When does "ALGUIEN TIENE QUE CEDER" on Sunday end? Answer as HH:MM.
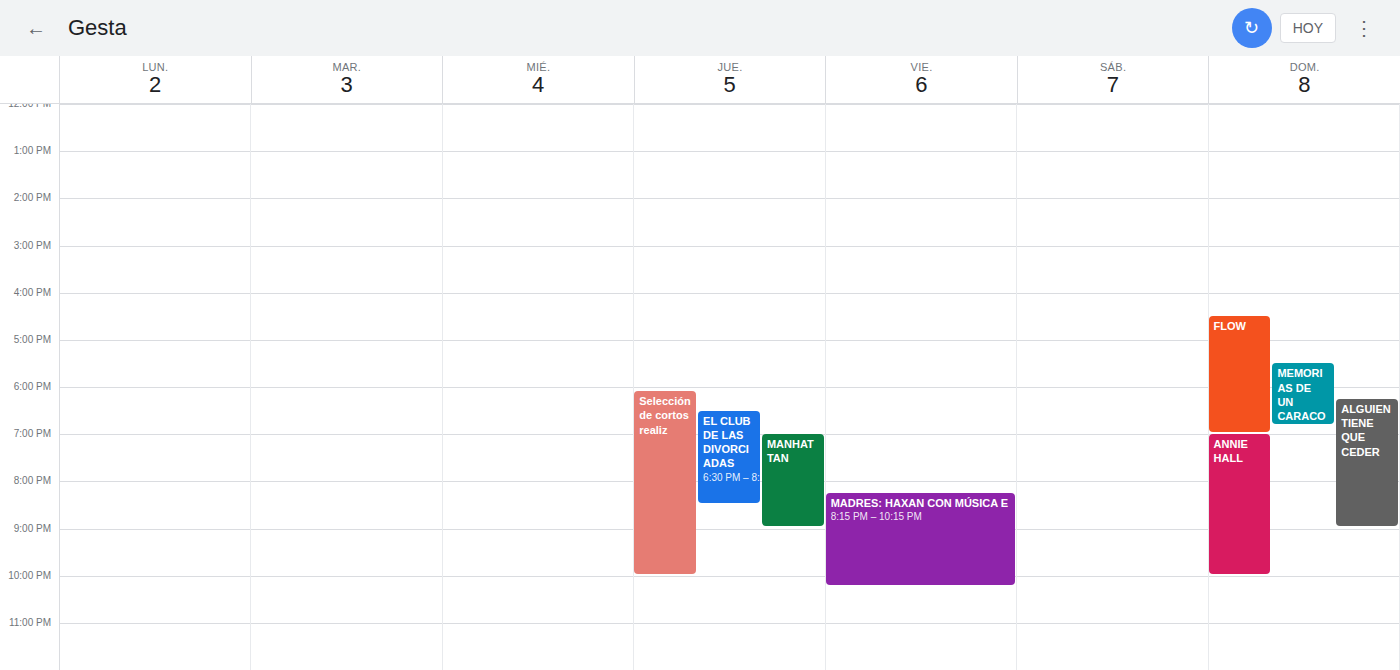
21:00